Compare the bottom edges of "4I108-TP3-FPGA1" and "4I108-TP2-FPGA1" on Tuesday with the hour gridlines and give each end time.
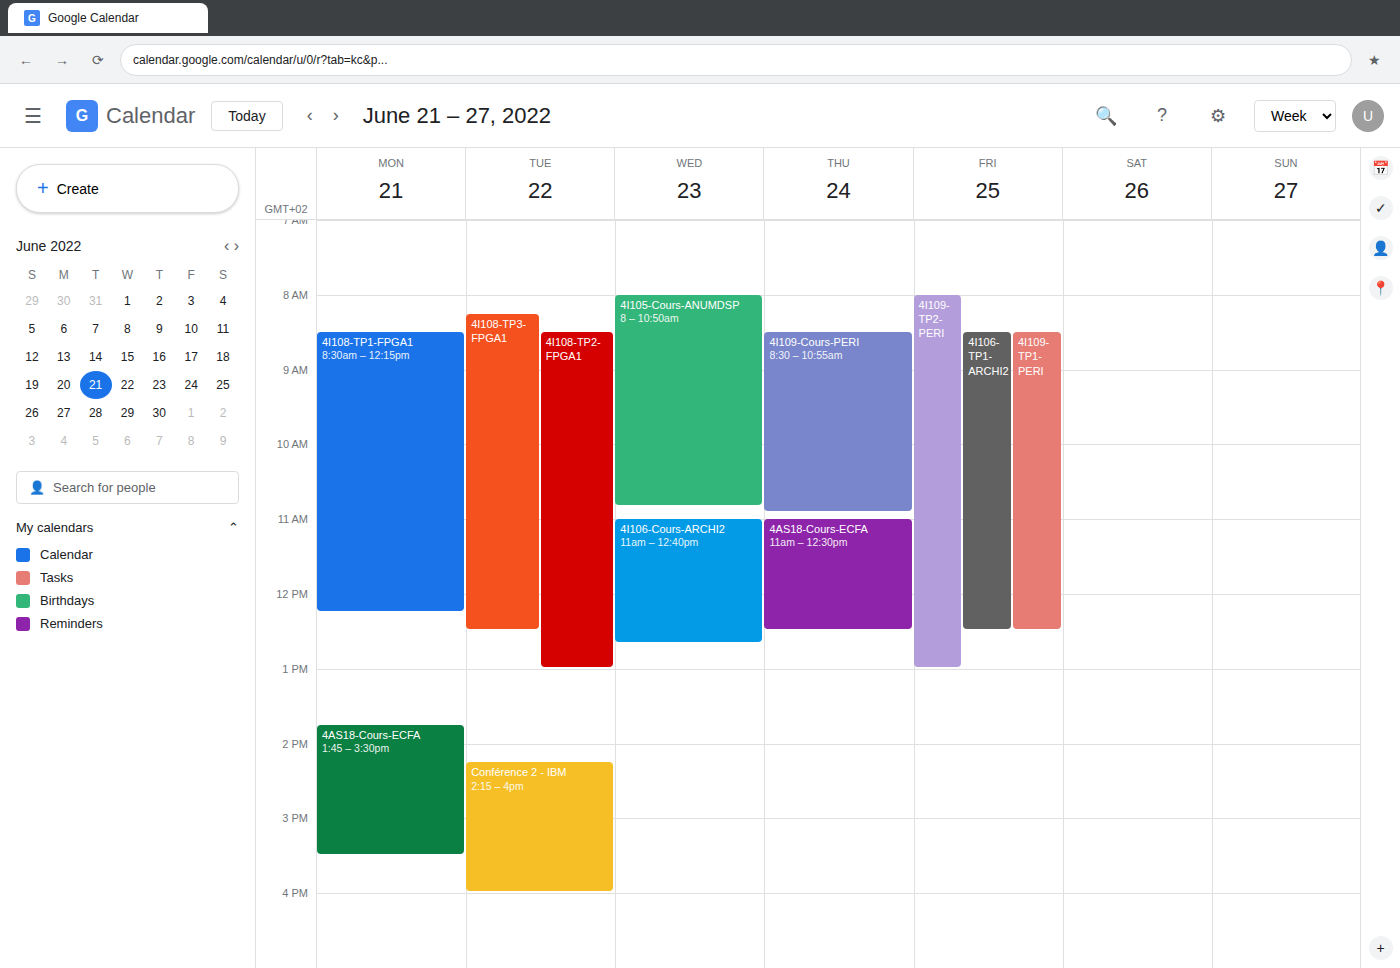
"4I108-TP3-FPGA1": 12:30 PM, halfway between the 12 PM and 1 PM lines. "4I108-TP2-FPGA1": 1:00 PM, exactly on the 1 PM line.